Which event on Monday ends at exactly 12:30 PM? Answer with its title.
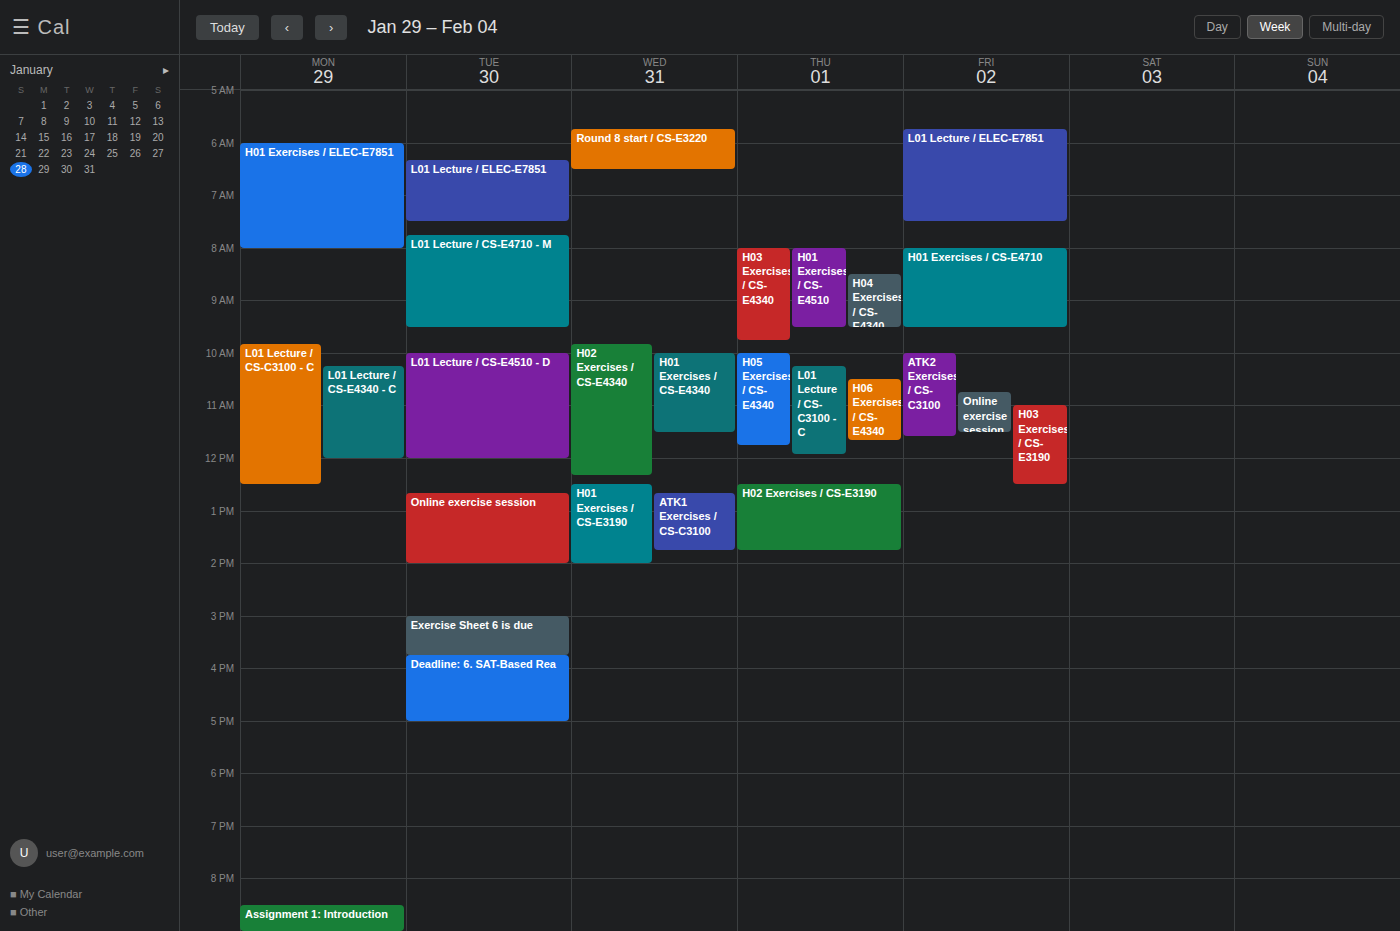
"L01 Lecture / CS-C3100 - C"